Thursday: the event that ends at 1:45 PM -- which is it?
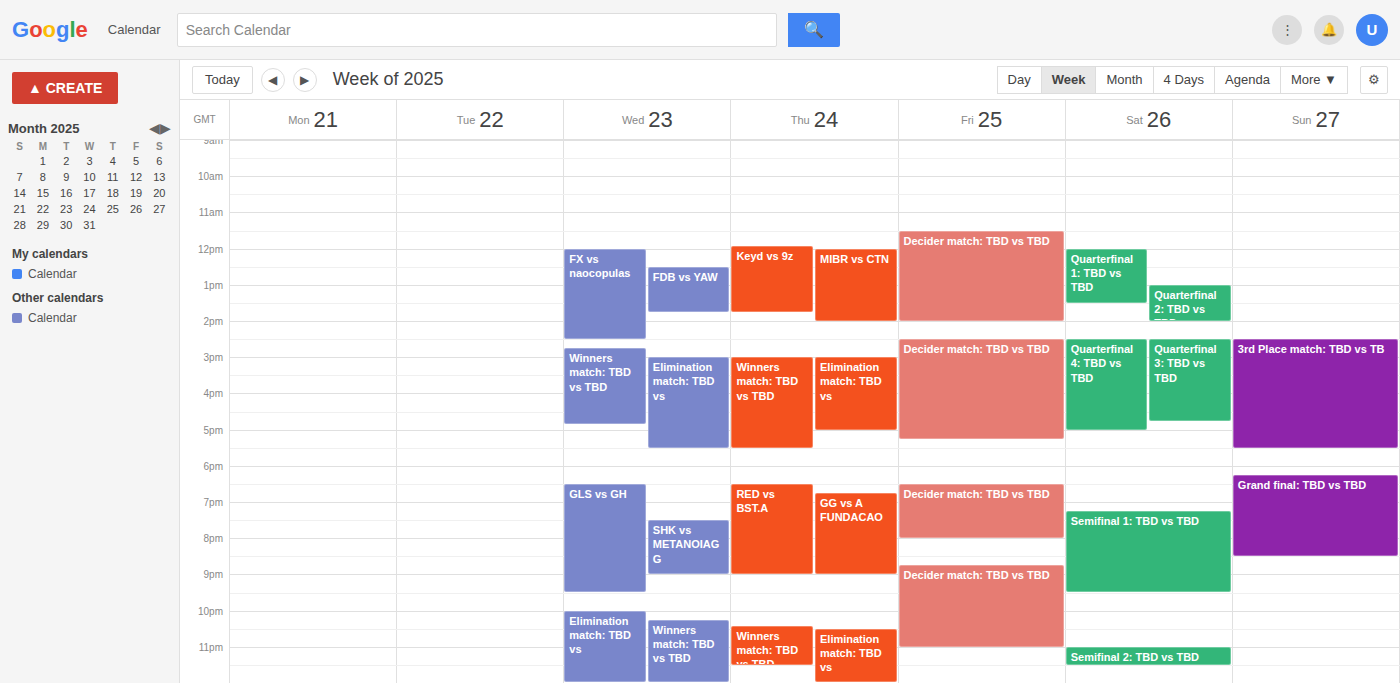
"Keyd vs 9z"